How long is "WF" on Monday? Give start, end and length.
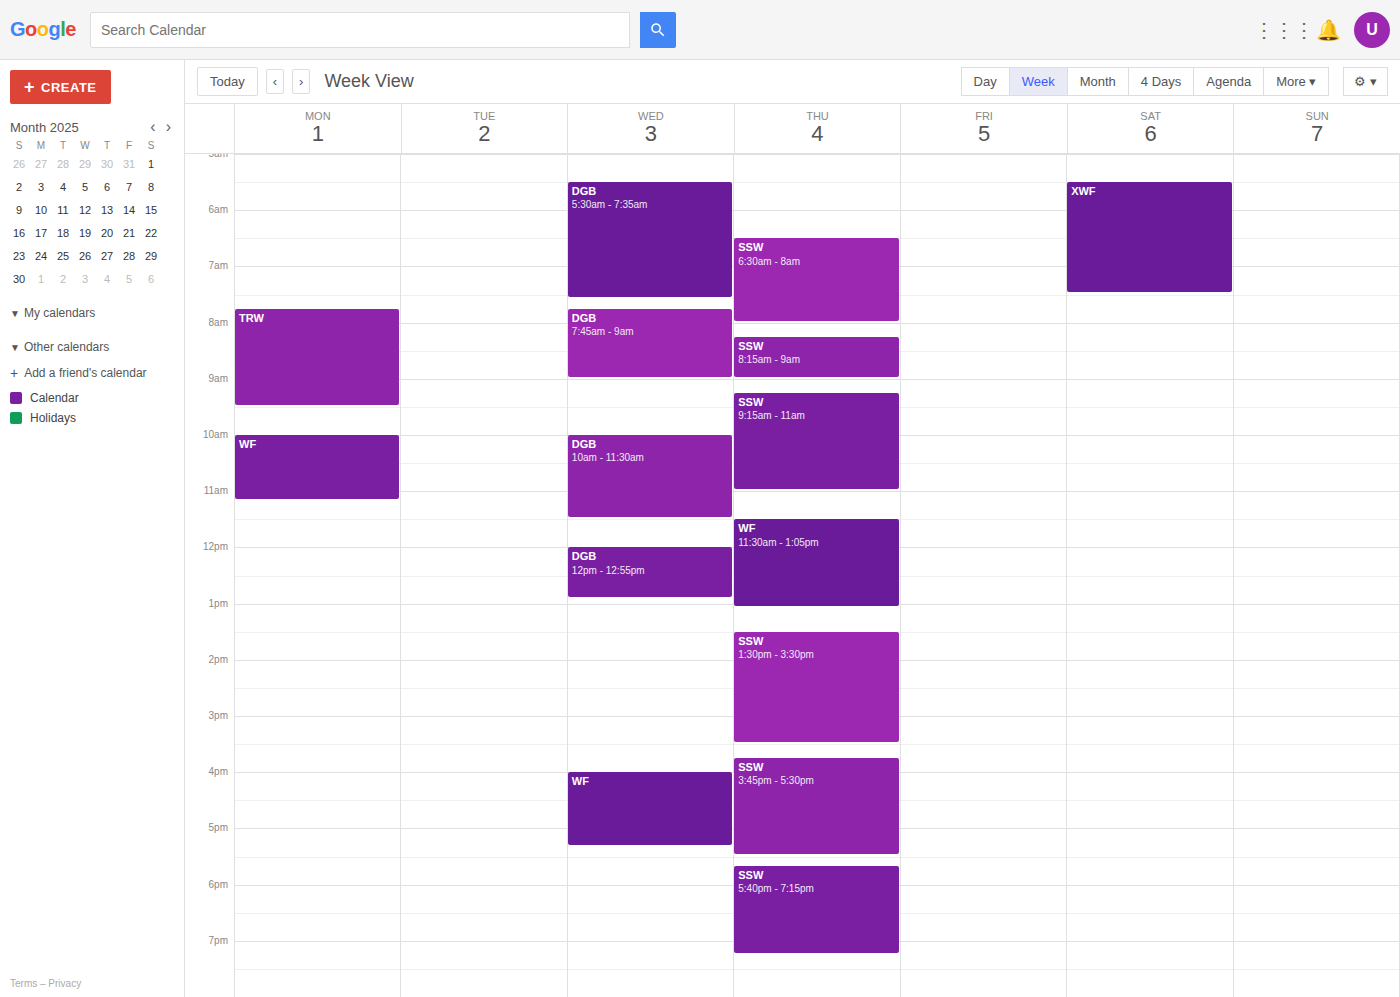
10:00 AM to 11:10 AM, 1 hour 10 minutes